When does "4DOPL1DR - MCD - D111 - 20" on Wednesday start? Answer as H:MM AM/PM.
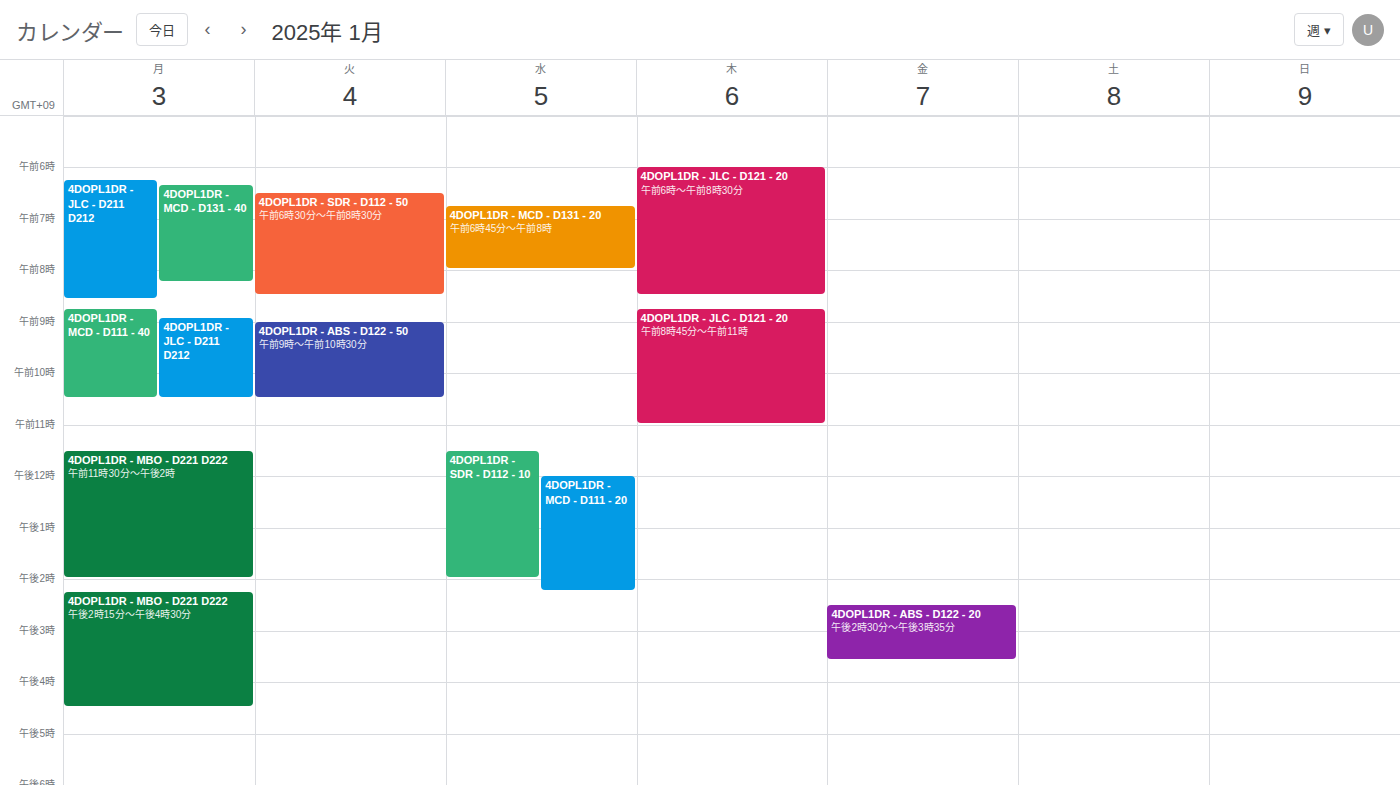
12:00 PM